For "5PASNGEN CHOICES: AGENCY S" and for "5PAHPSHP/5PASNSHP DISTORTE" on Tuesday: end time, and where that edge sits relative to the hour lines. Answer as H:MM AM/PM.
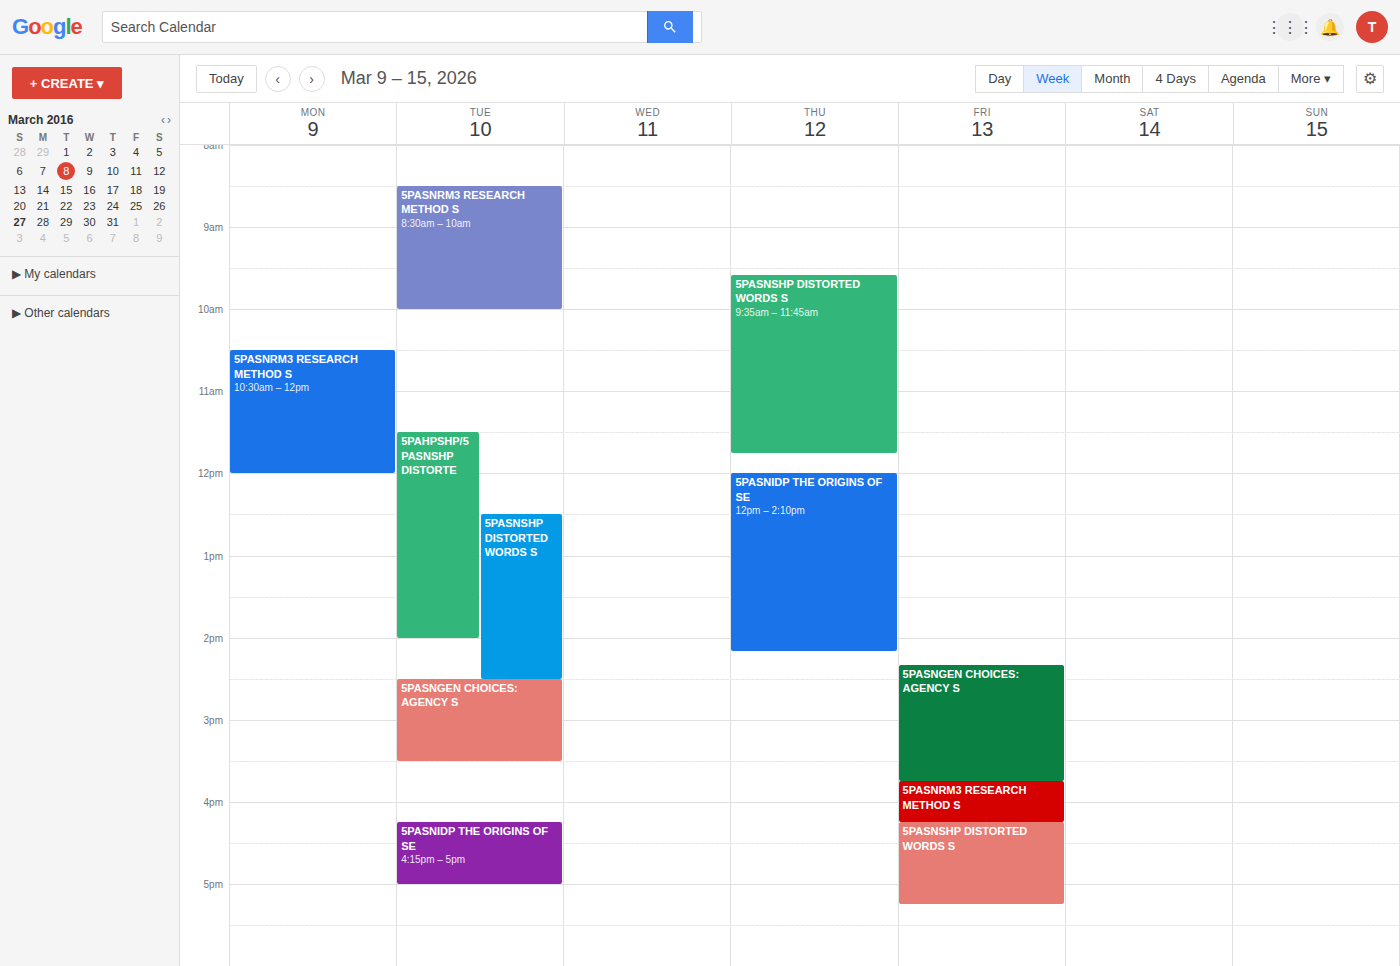
"5PASNGEN CHOICES: AGENCY S": 3:30 PM, halfway between the 3 PM and 4 PM lines. "5PAHPSHP/5PASNSHP DISTORTE": 2:00 PM, exactly on the 2 PM line.